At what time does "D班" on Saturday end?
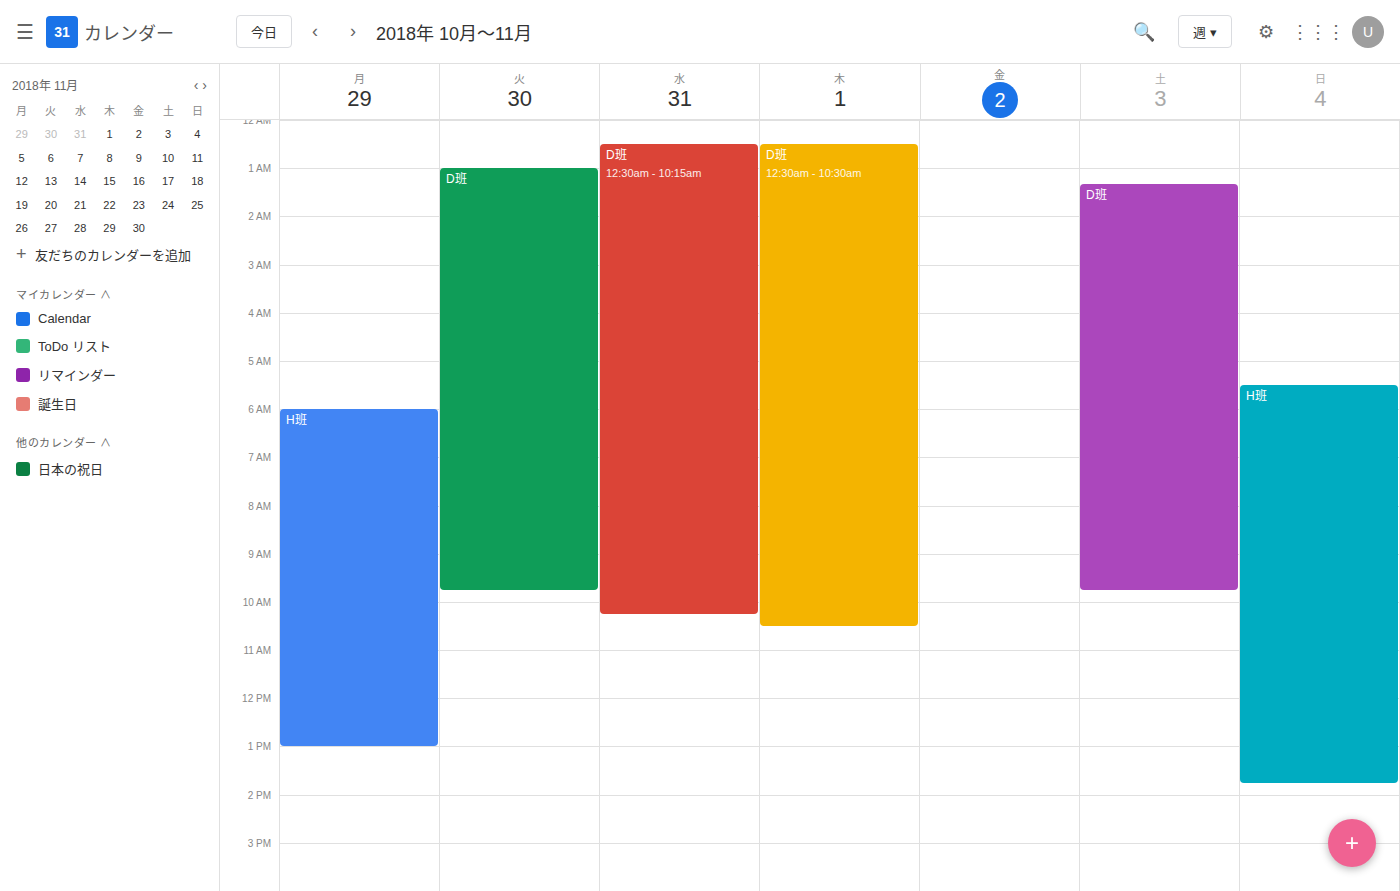
9:45 AM